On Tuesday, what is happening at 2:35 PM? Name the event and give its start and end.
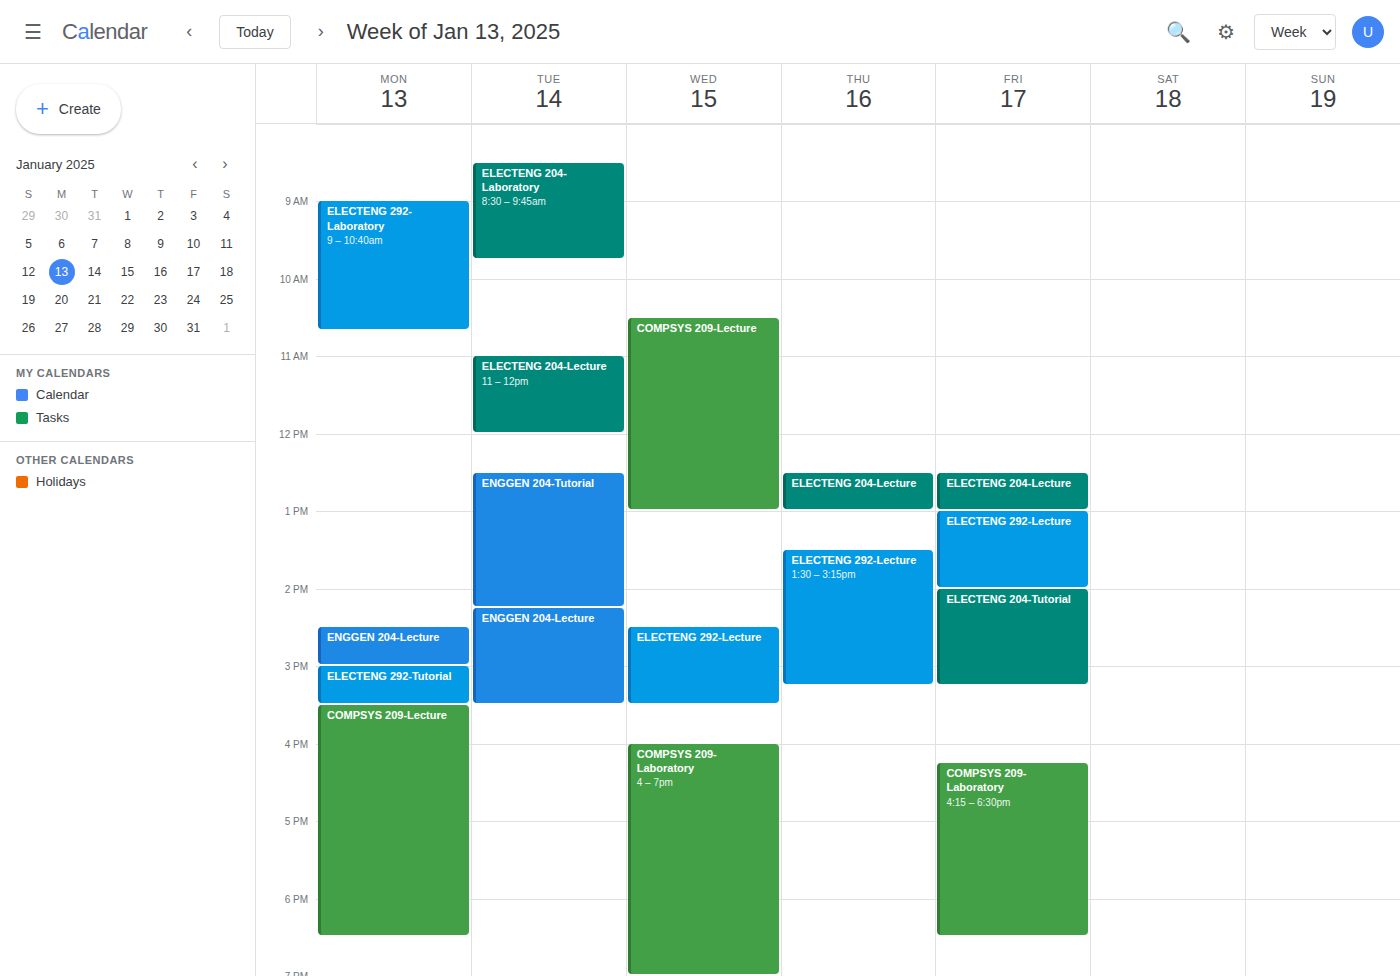
"ENGGEN 204-Lecture", 2:15 PM to 3:30 PM